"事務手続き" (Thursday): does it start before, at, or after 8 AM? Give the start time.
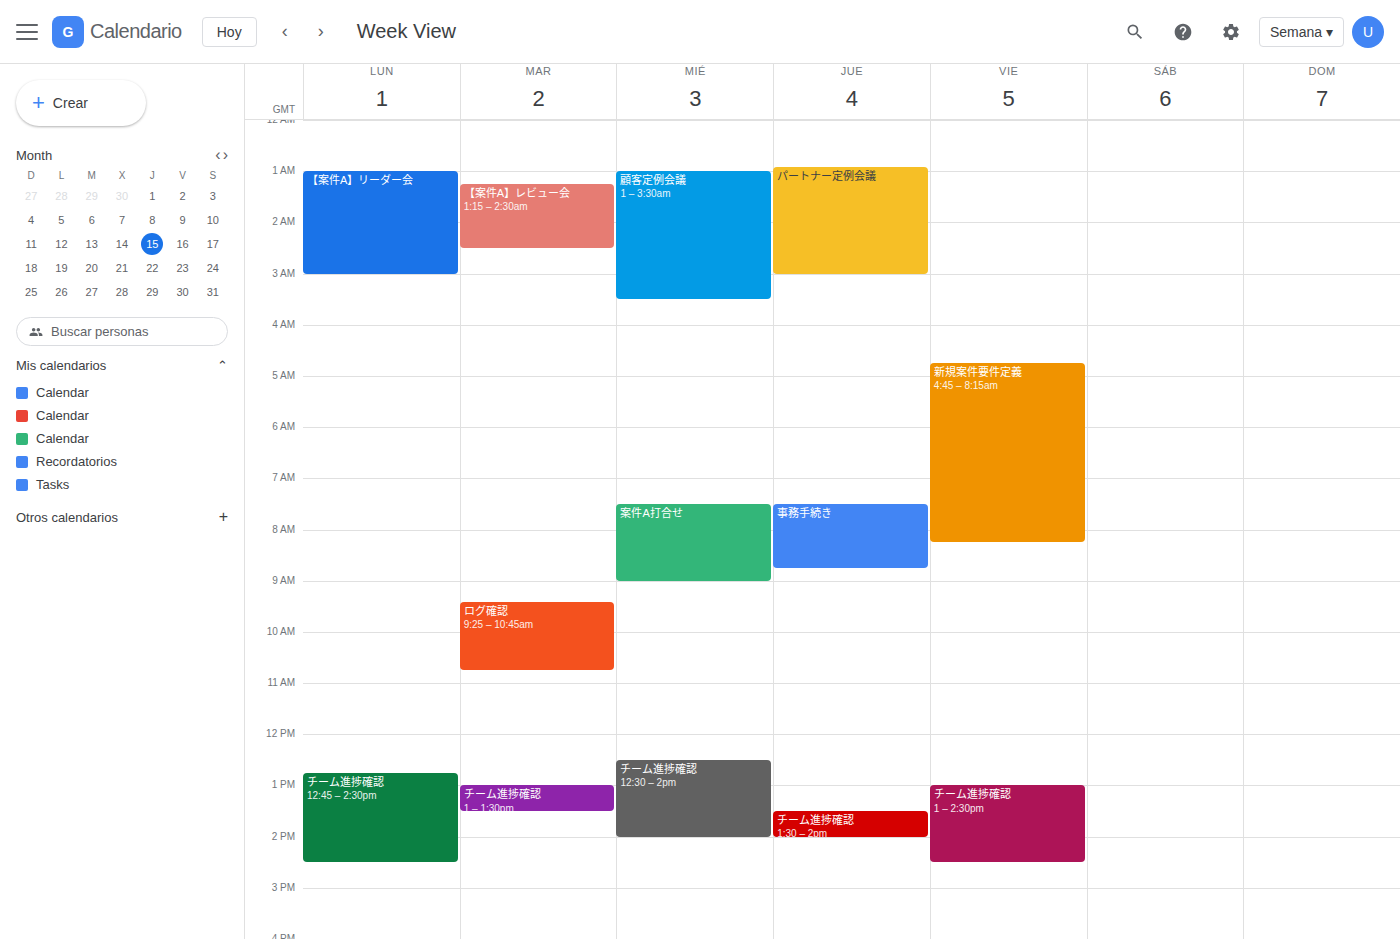
7:30 AM -- before 8 AM, 30 minutes above the 8 AM line.